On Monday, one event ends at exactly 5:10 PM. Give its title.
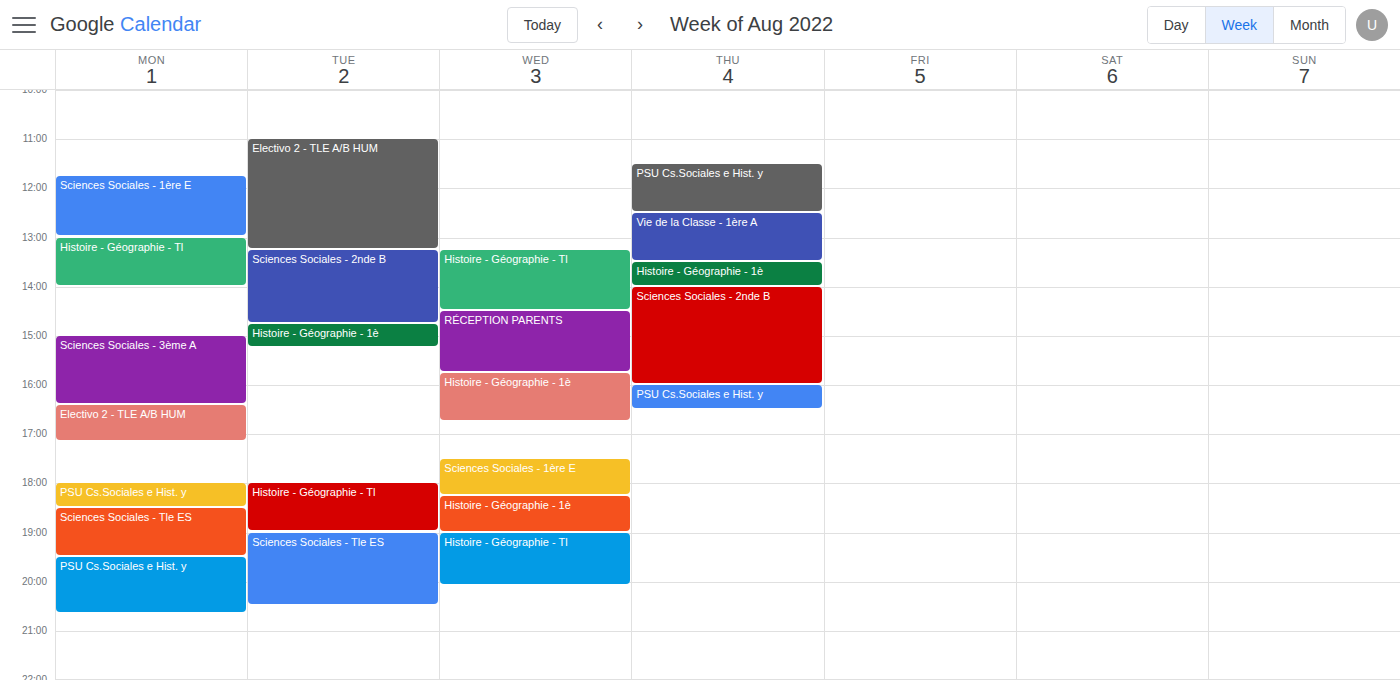
"Electivo 2 - TLE A/B HUM"